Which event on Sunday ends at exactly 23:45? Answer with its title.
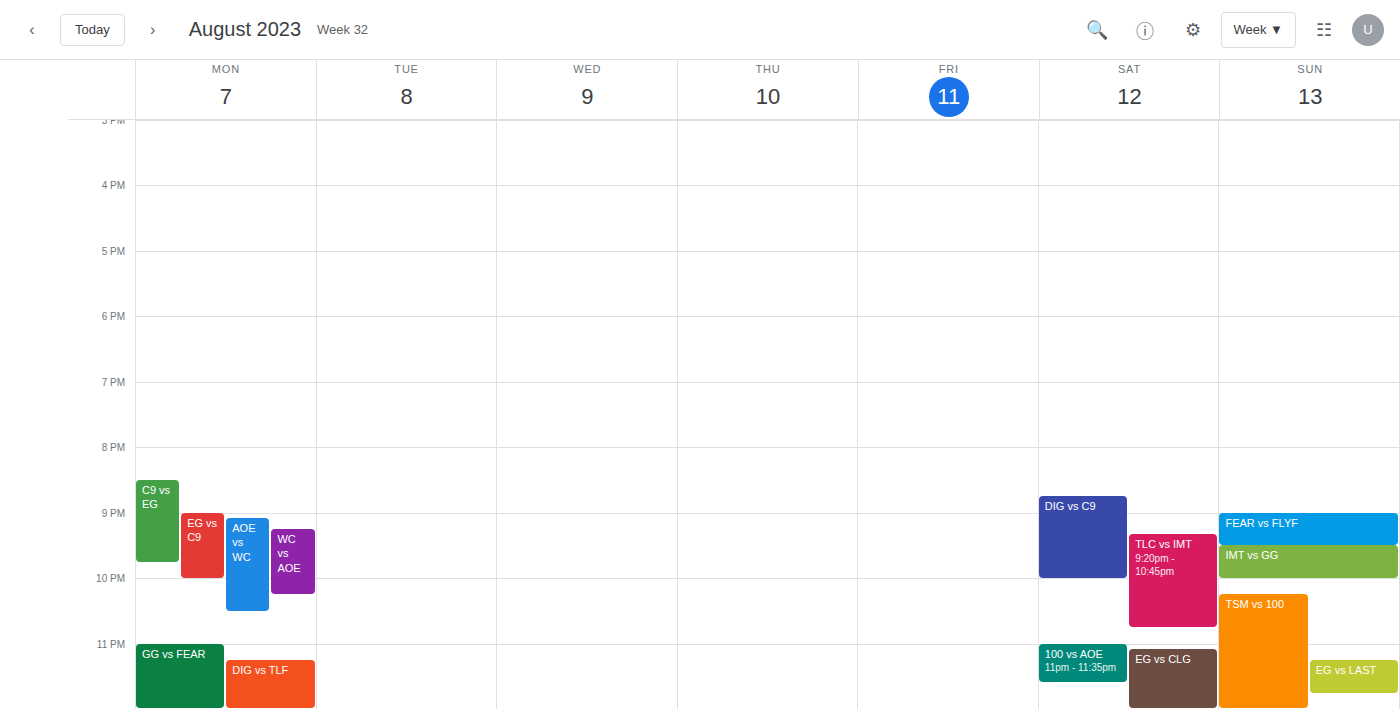
"EG vs LAST"